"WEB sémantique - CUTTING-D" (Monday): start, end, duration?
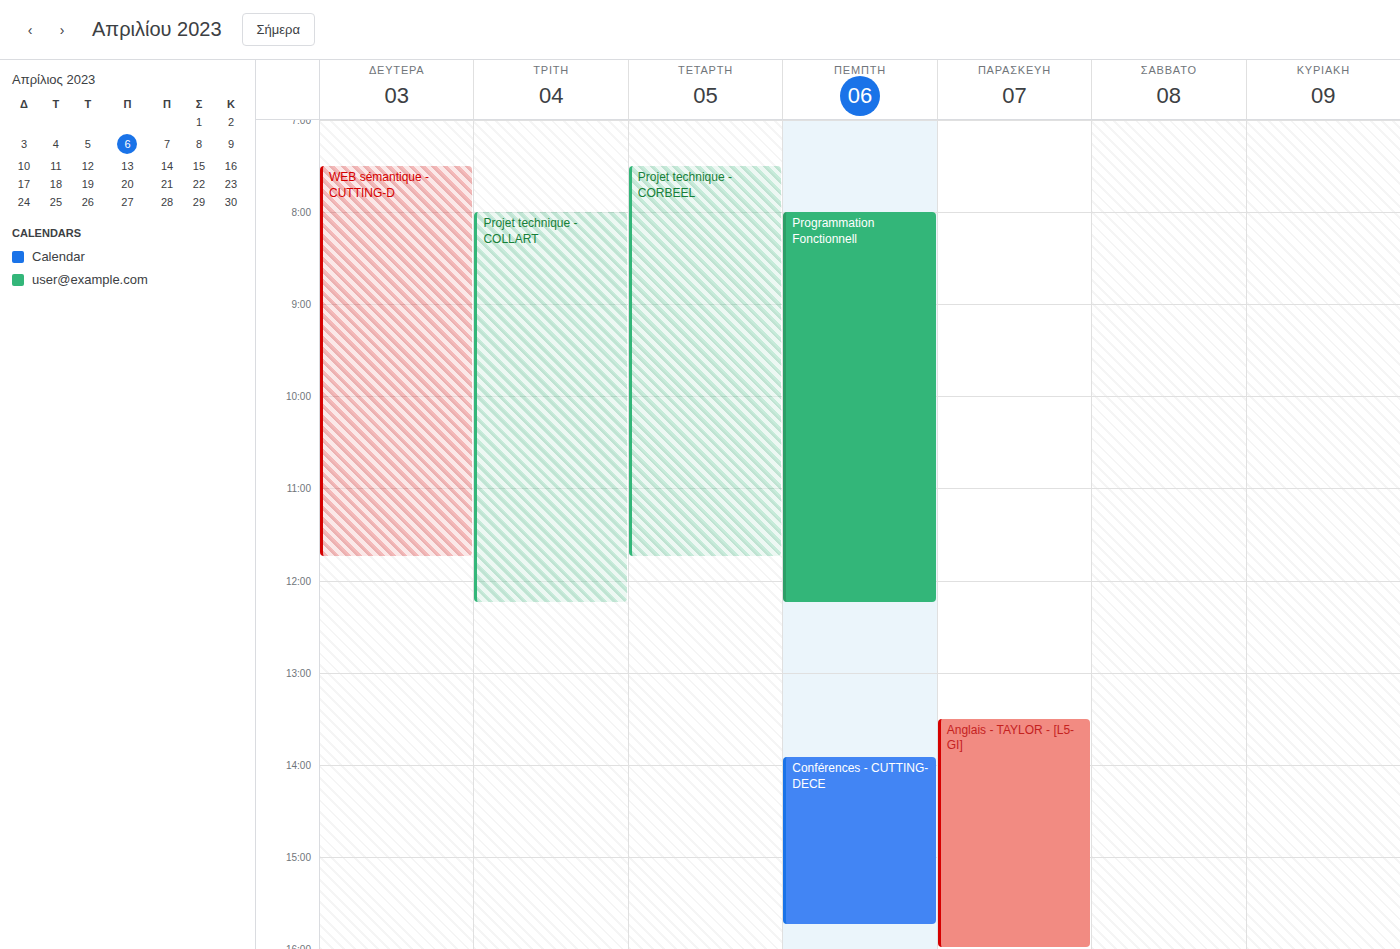
7:30 AM to 11:45 AM, 4 hours 15 minutes